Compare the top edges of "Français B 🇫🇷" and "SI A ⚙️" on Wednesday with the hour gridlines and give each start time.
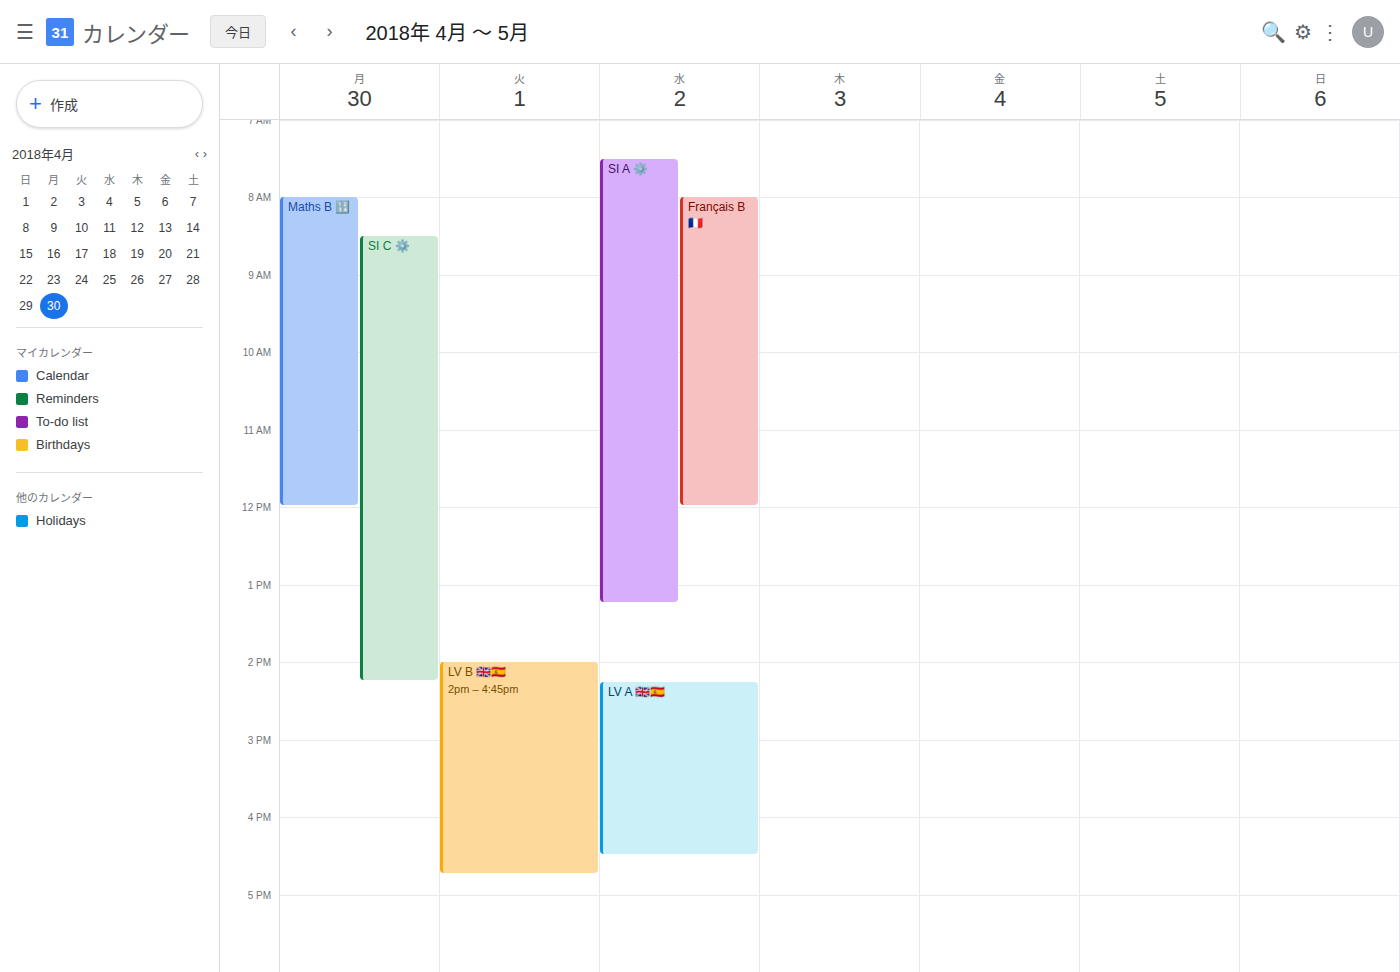
"Français B 🇫🇷": 8:00 AM, exactly on the 8 AM line. "SI A ⚙️": 7:30 AM, halfway between the 7 AM and 8 AM lines.